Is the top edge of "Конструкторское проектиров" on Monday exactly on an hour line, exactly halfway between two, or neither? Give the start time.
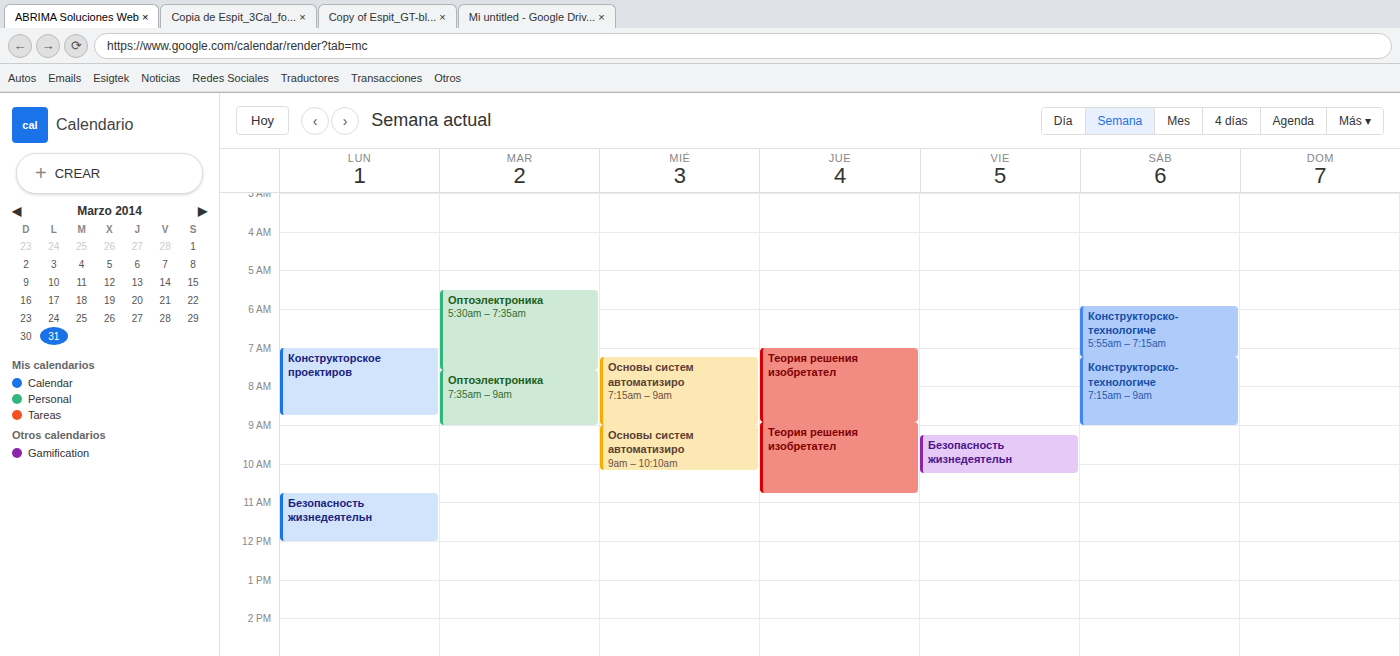
07:00 -- exactly on the 07:00 line.